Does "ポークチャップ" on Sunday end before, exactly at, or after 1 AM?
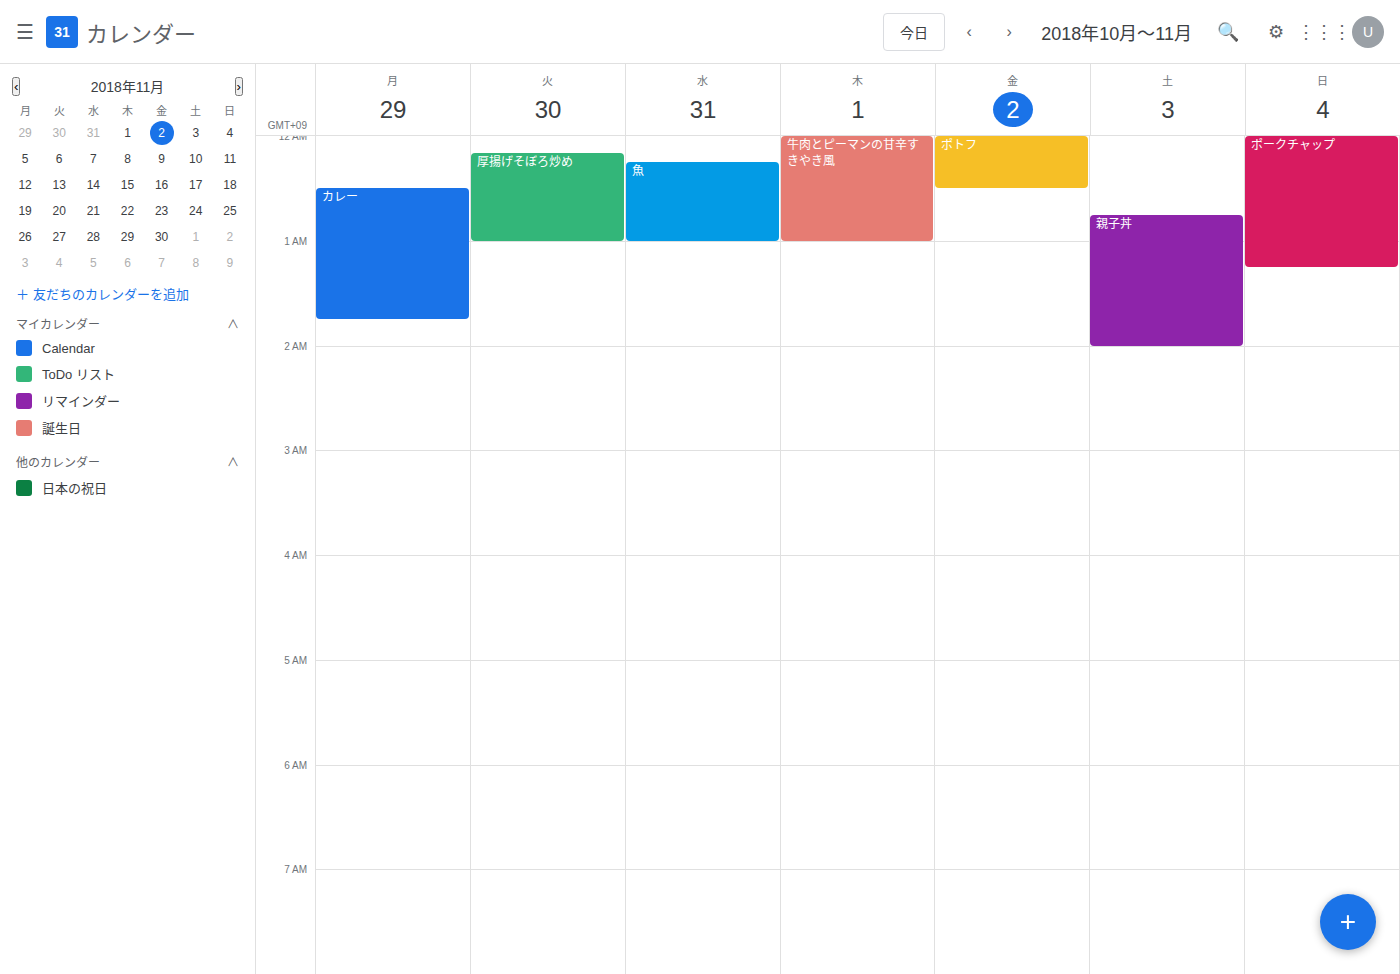
1:15 AM -- after 1 AM, 15 minutes below the 1 AM line.